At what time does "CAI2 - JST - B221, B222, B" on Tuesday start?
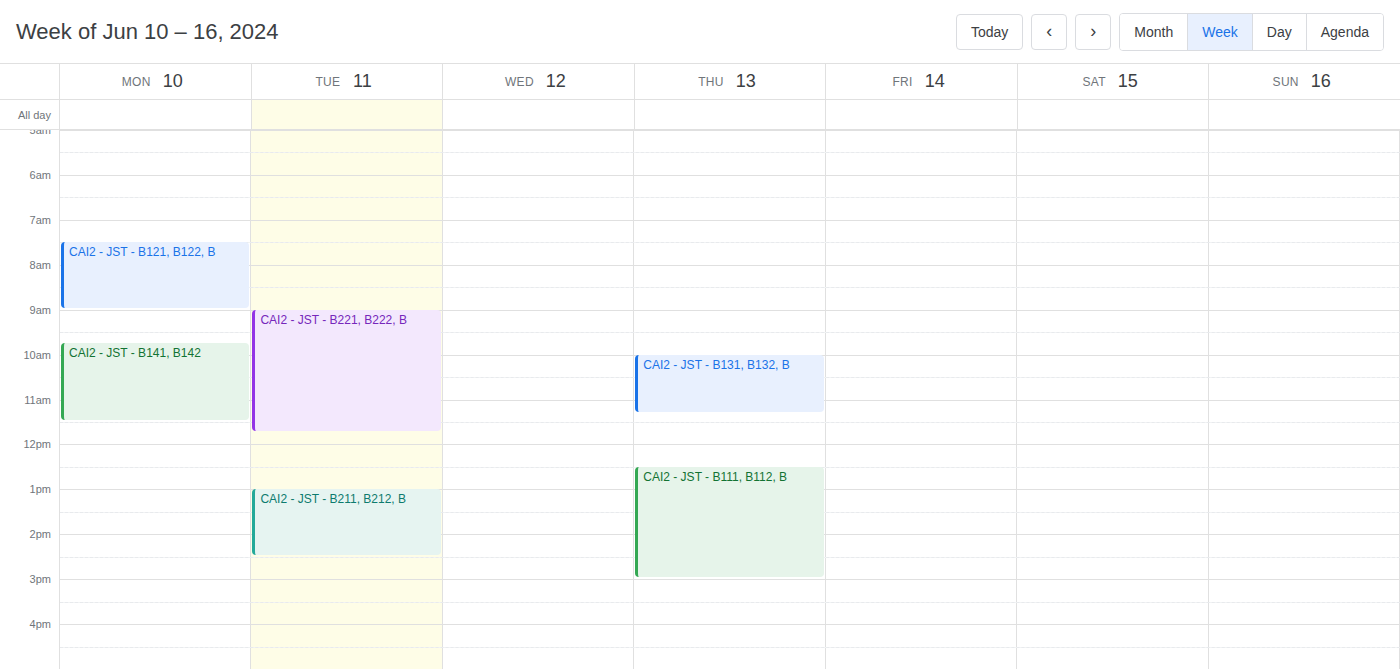
09:00